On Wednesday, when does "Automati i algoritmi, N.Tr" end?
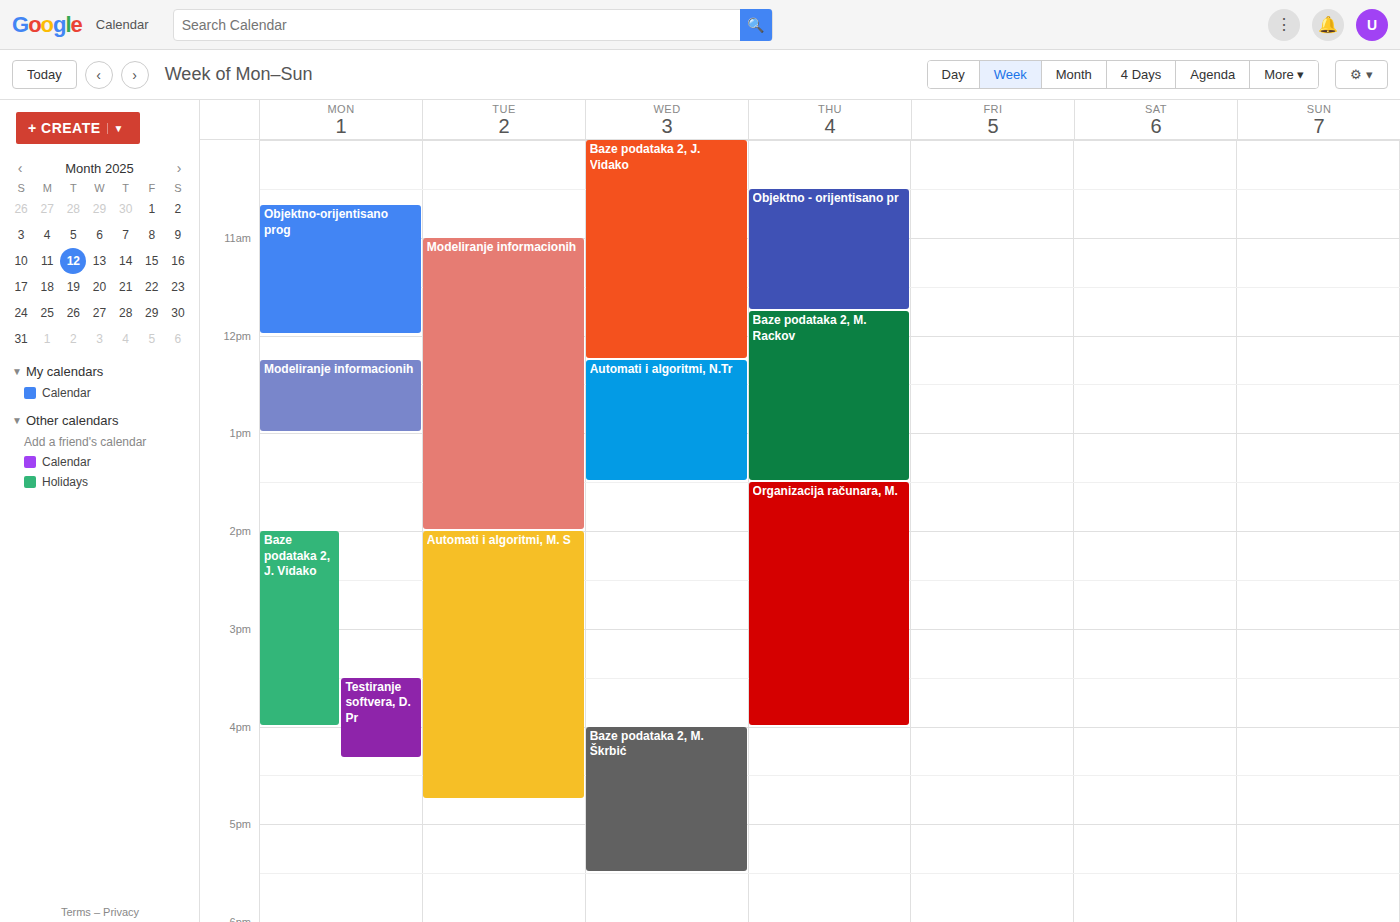
1:30 PM